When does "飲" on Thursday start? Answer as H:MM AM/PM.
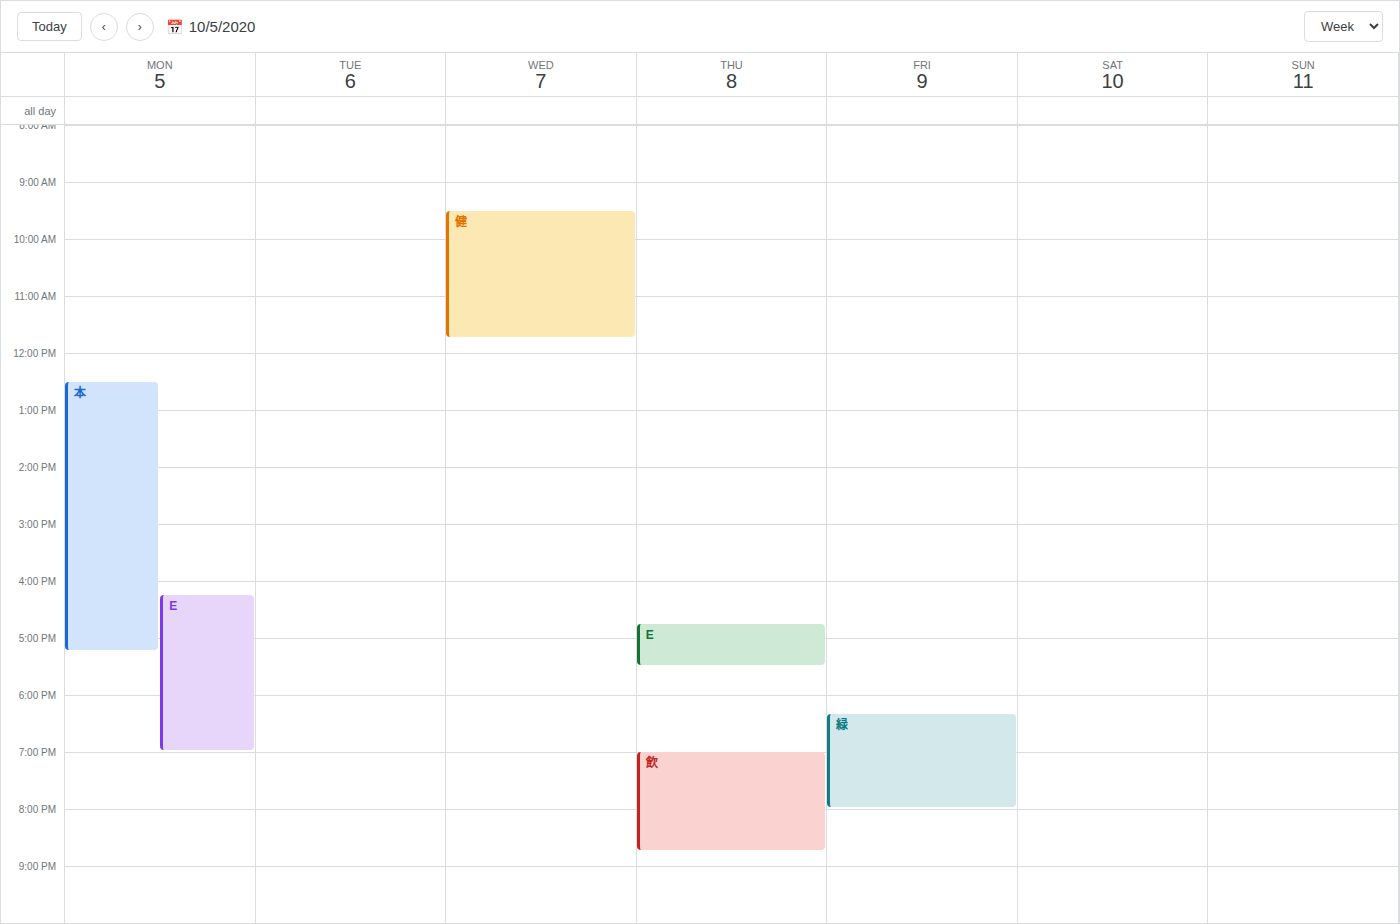
7:00 PM